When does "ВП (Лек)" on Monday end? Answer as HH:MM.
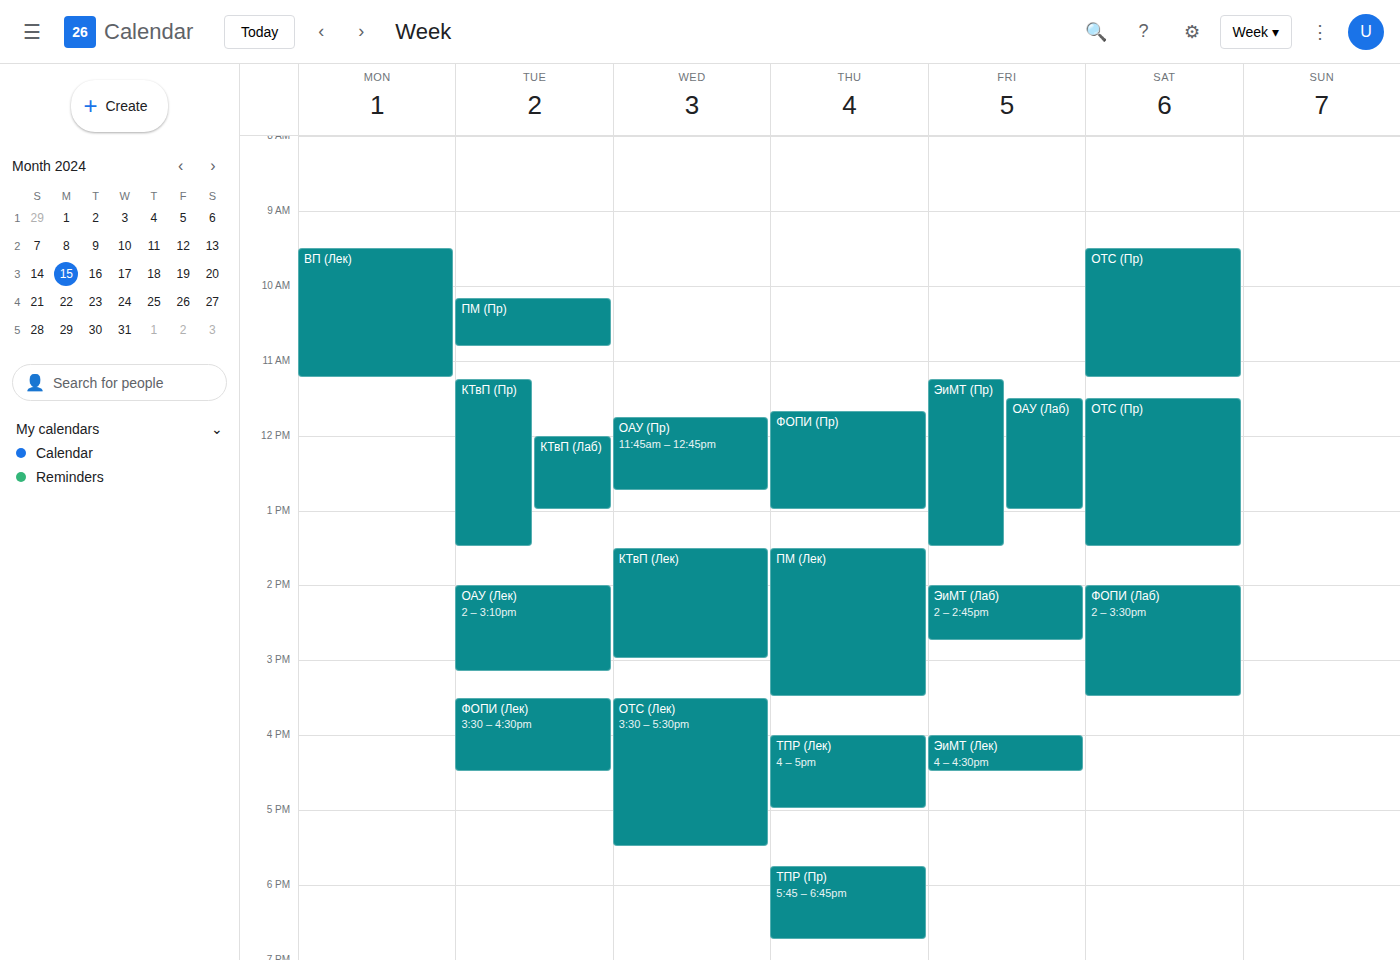
11:15